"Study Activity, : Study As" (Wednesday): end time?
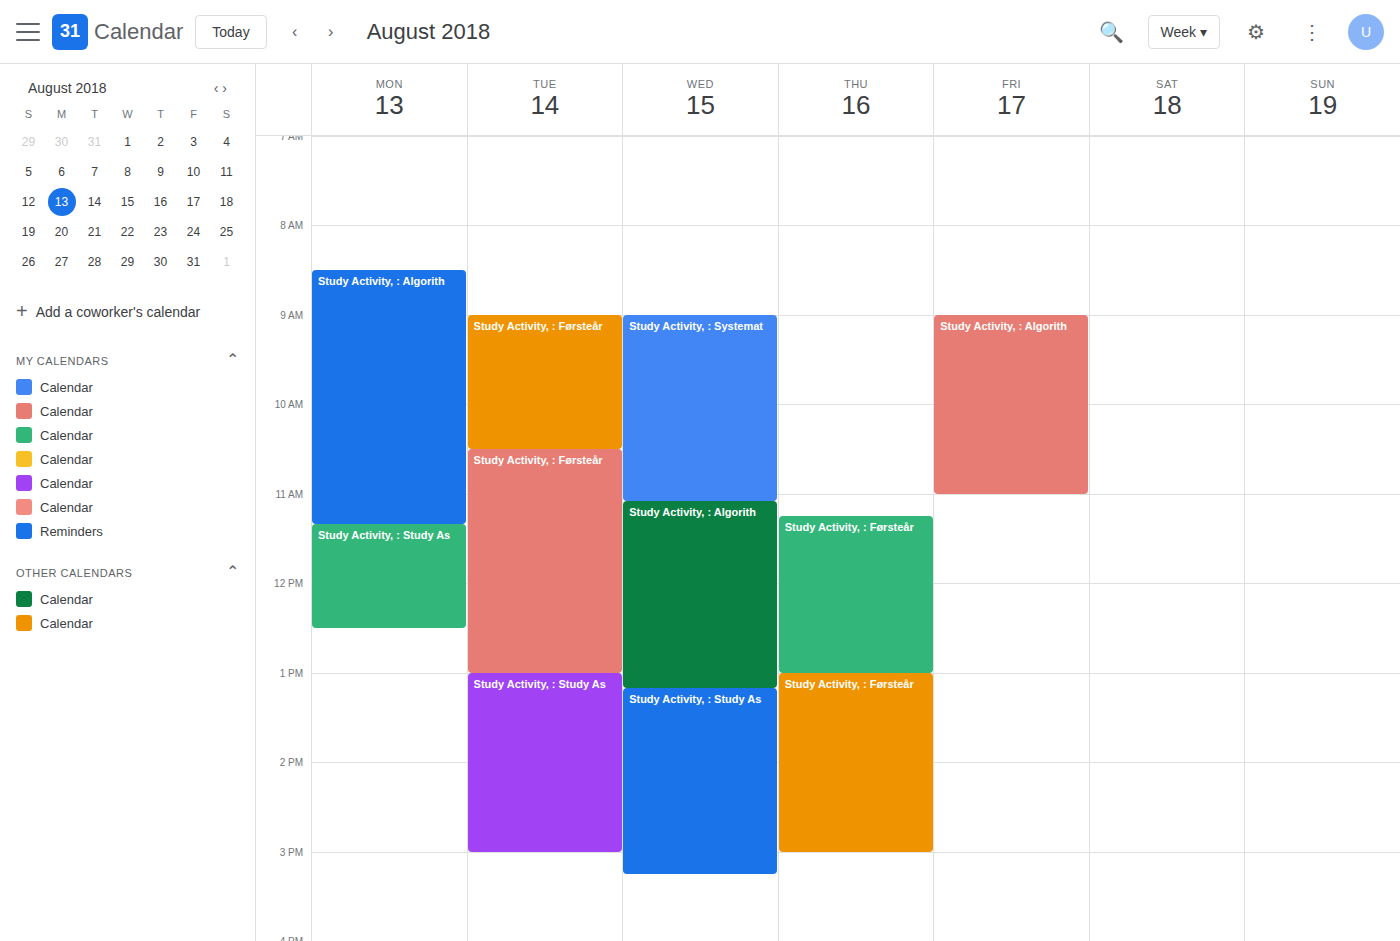
3:15 PM